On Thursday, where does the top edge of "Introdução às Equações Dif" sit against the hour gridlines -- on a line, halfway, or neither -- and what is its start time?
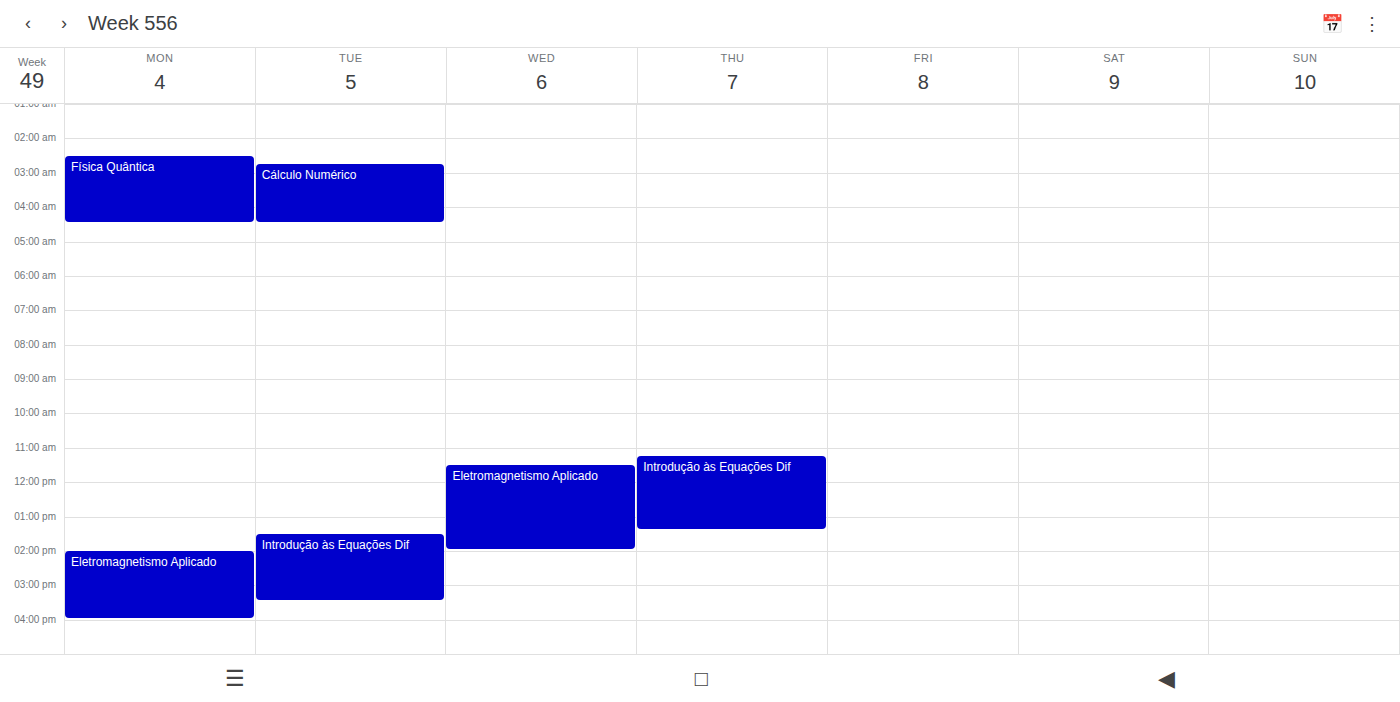
11:15 AM -- neither: a quarter of the way from the 11 AM line to the 12 PM line.